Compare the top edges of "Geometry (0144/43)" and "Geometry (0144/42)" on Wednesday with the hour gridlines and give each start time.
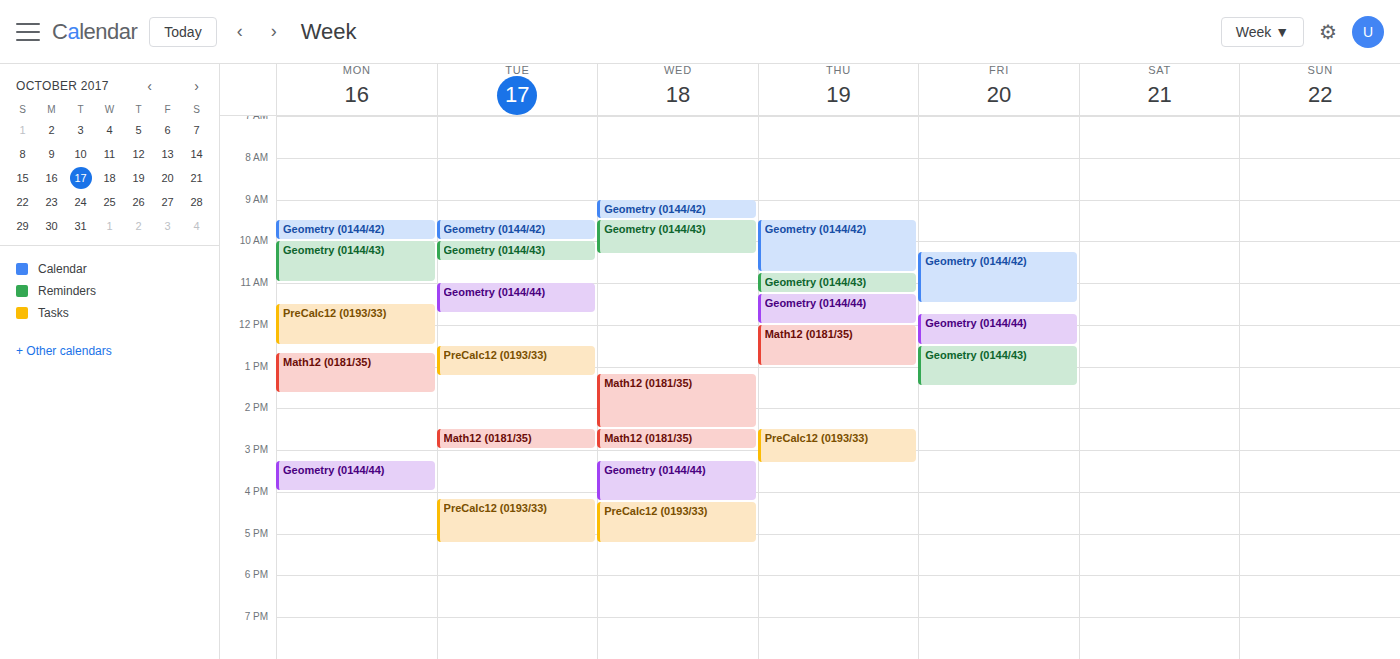
"Geometry (0144/43)": 9:30 AM, halfway between the 9 AM and 10 AM lines. "Geometry (0144/42)": 9:00 AM, exactly on the 9 AM line.